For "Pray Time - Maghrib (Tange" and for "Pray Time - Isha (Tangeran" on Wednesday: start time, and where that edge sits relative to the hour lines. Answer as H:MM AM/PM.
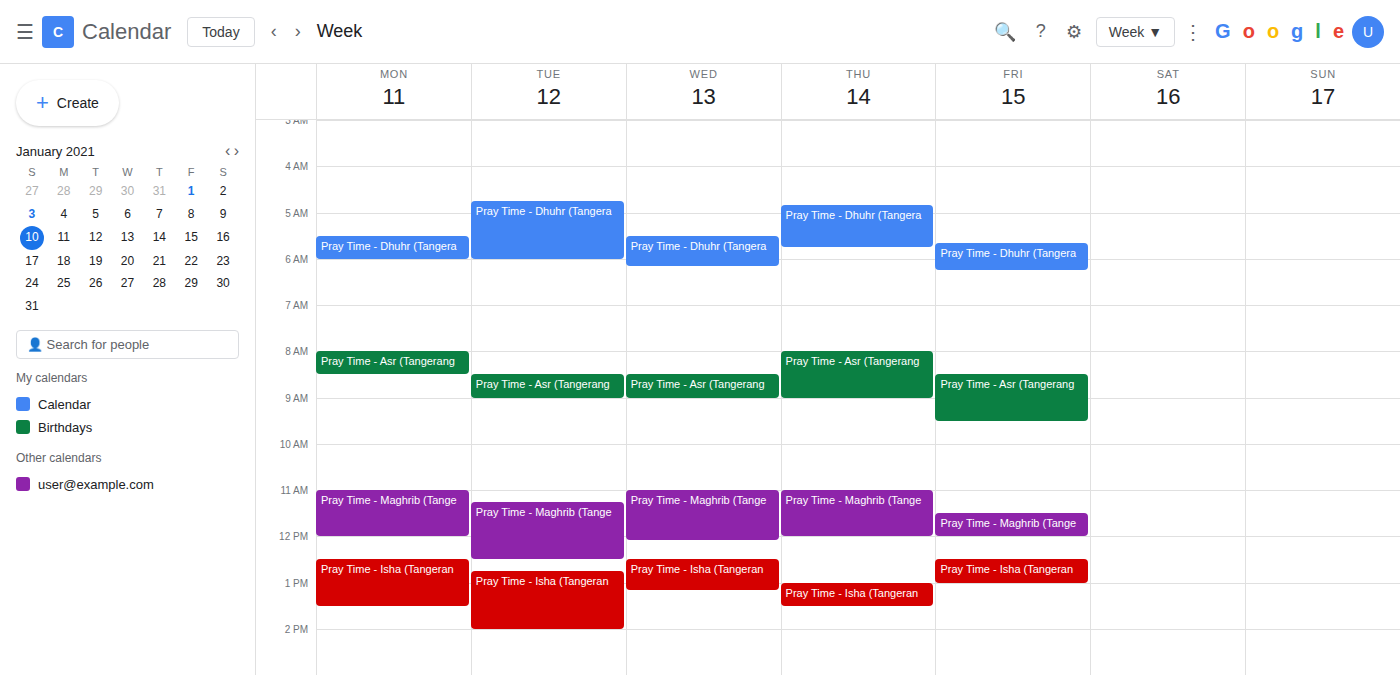
"Pray Time - Maghrib (Tange": 11:00 AM, exactly on the 11 AM line. "Pray Time - Isha (Tangeran": 12:30 PM, halfway between the 12 PM and 1 PM lines.